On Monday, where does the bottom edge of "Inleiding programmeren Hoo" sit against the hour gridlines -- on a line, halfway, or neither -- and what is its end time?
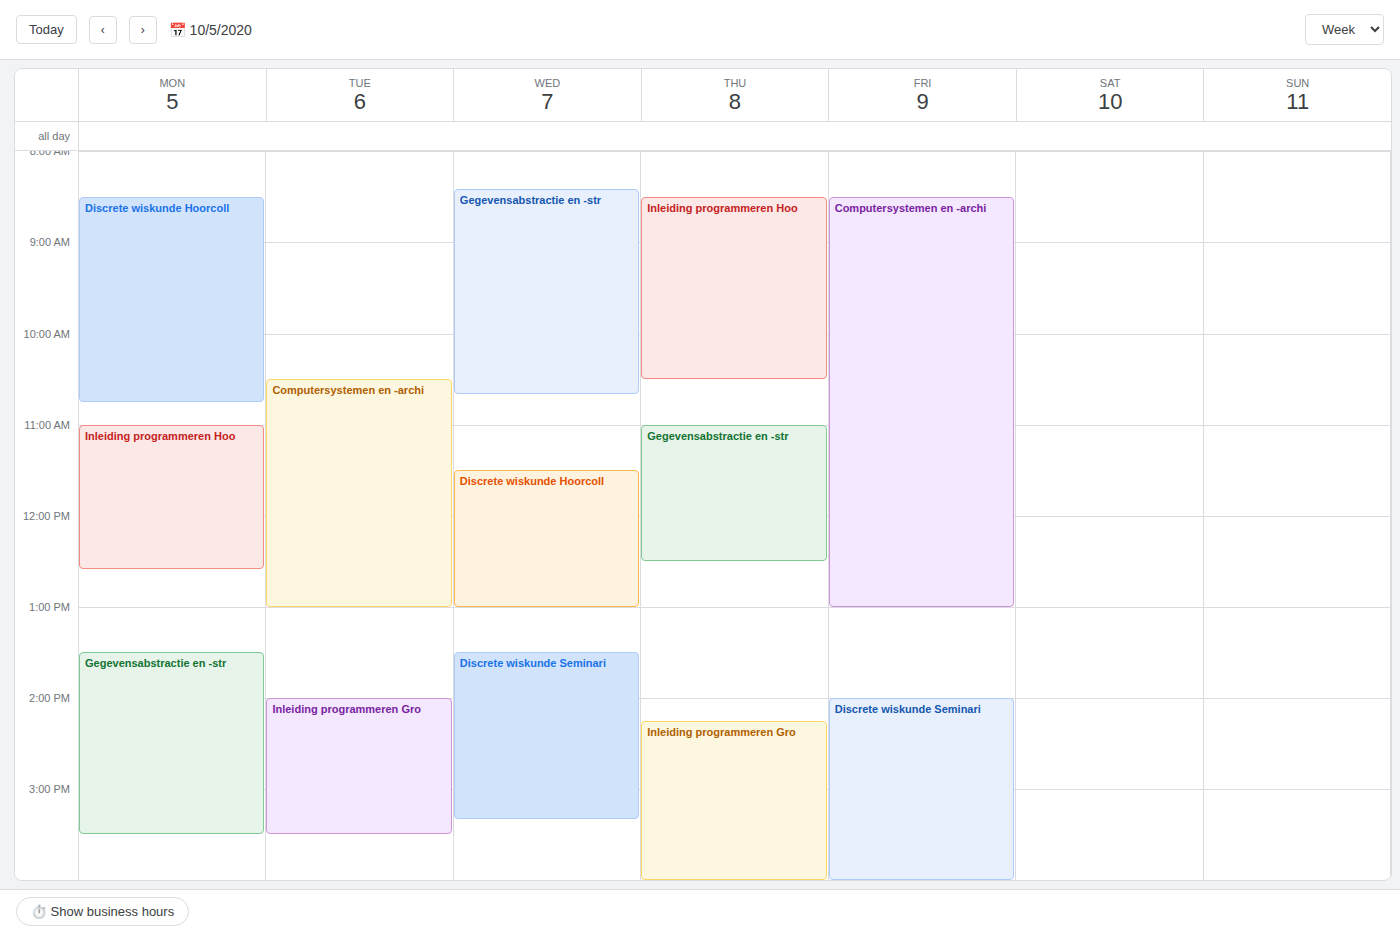
12:35 -- neither: 35 minutes below the 12:00 line and 25 minutes above the 13:00 line.